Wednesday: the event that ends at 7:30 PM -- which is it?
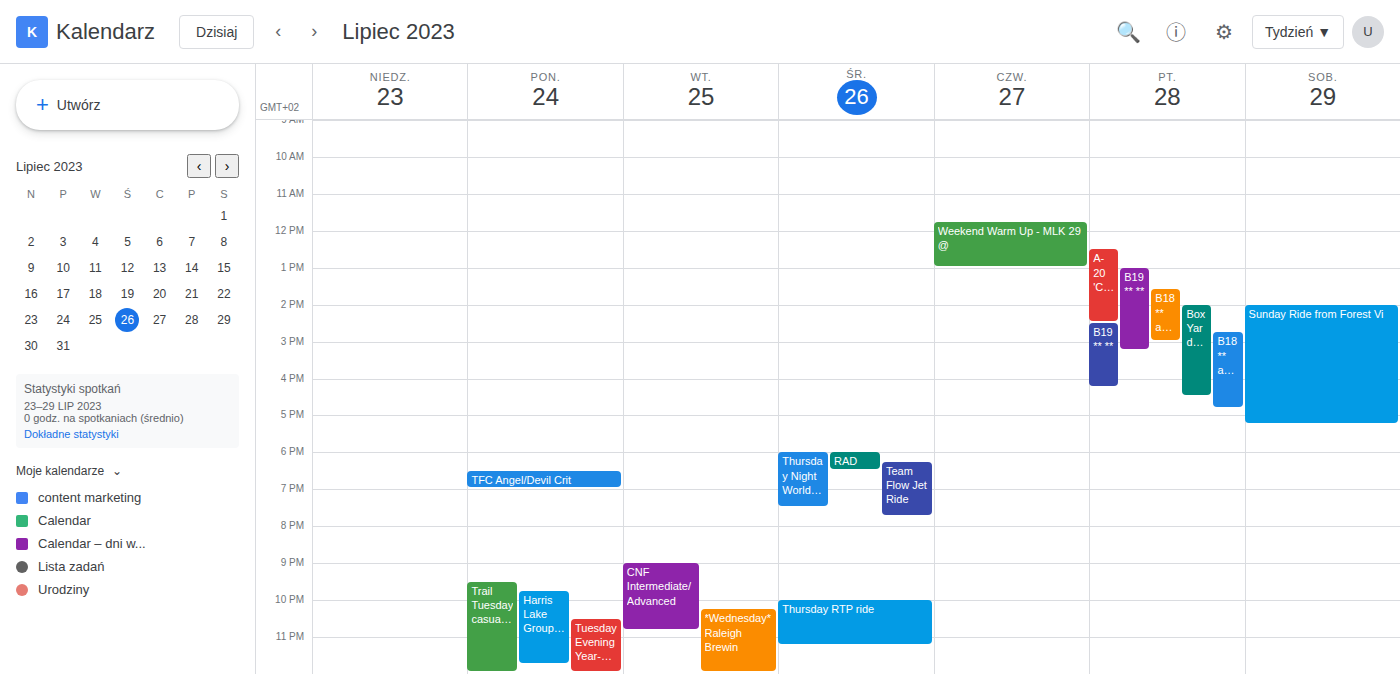
"Thursday Night Worlds - Te"